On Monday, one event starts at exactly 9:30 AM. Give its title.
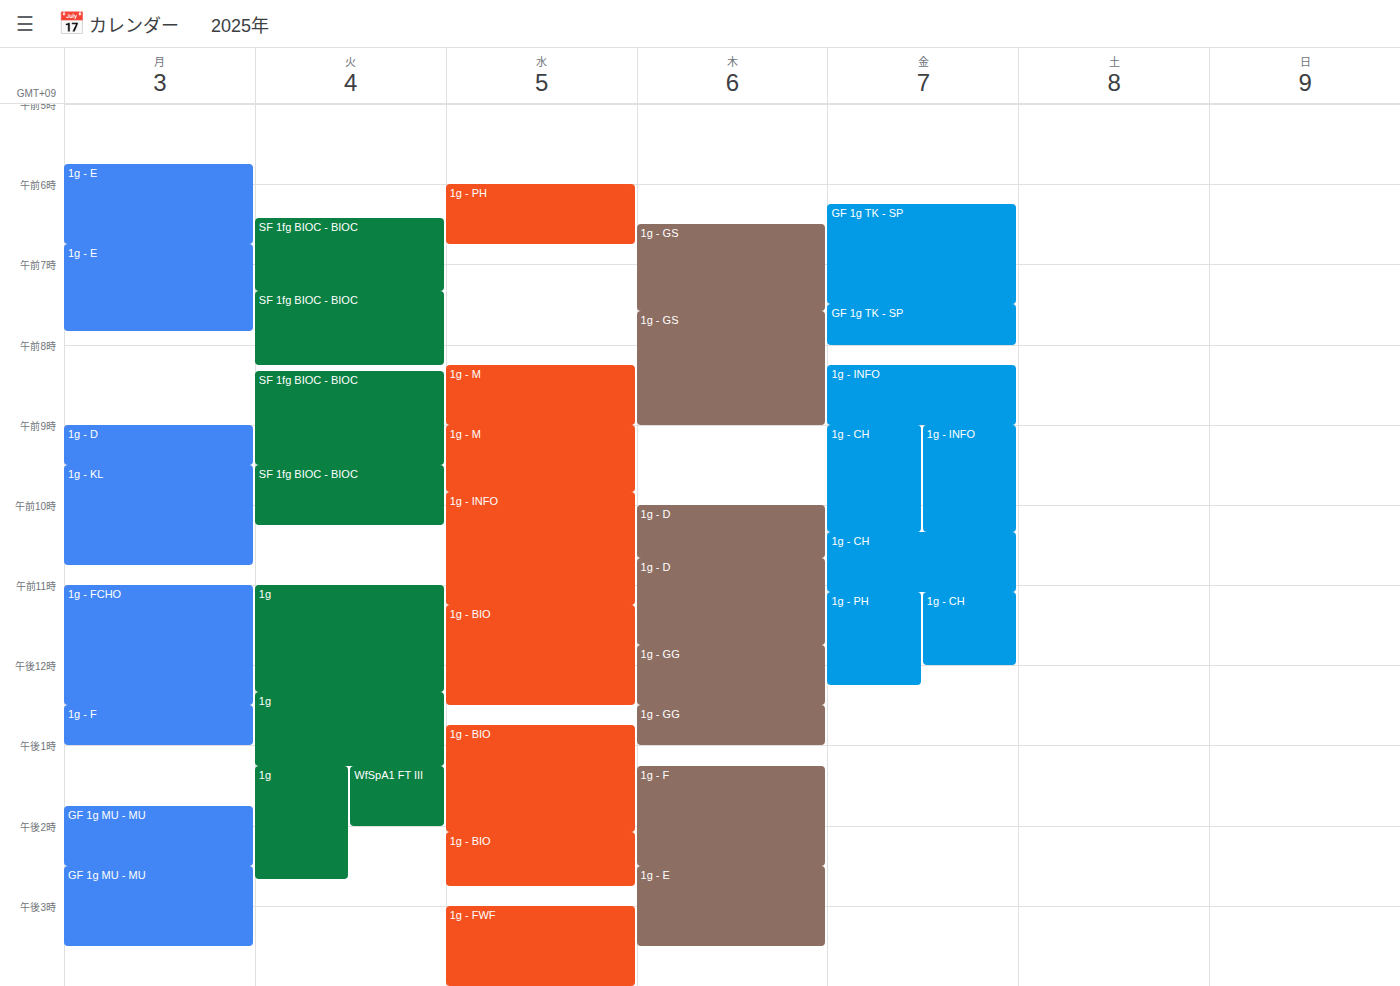
"1g - KL"